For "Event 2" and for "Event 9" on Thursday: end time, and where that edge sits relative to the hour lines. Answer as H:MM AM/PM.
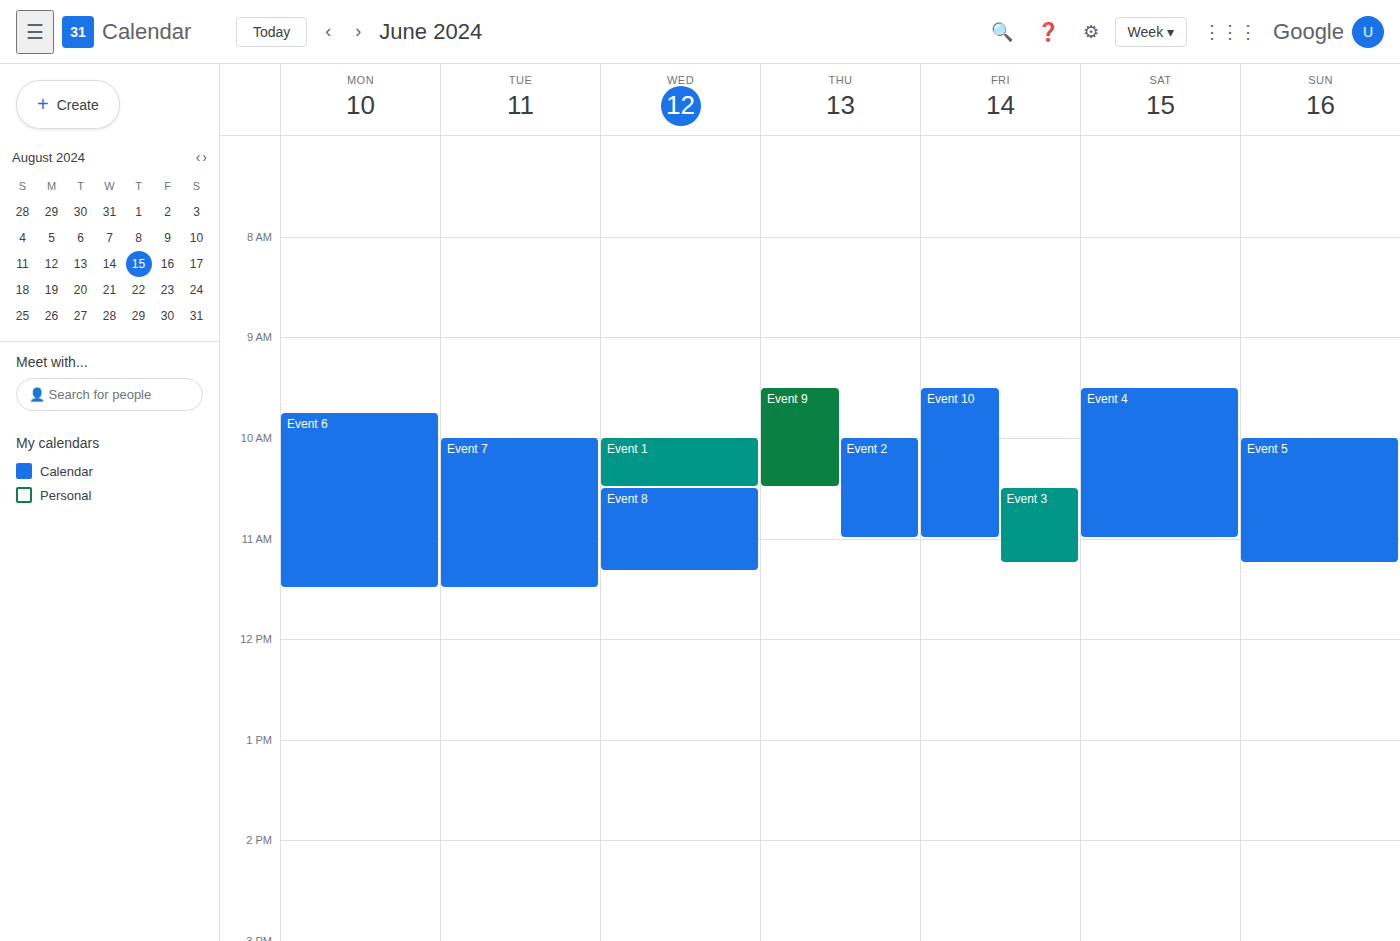
"Event 2": 11:00 AM, exactly on the 11 AM line. "Event 9": 10:30 AM, halfway between the 10 AM and 11 AM lines.